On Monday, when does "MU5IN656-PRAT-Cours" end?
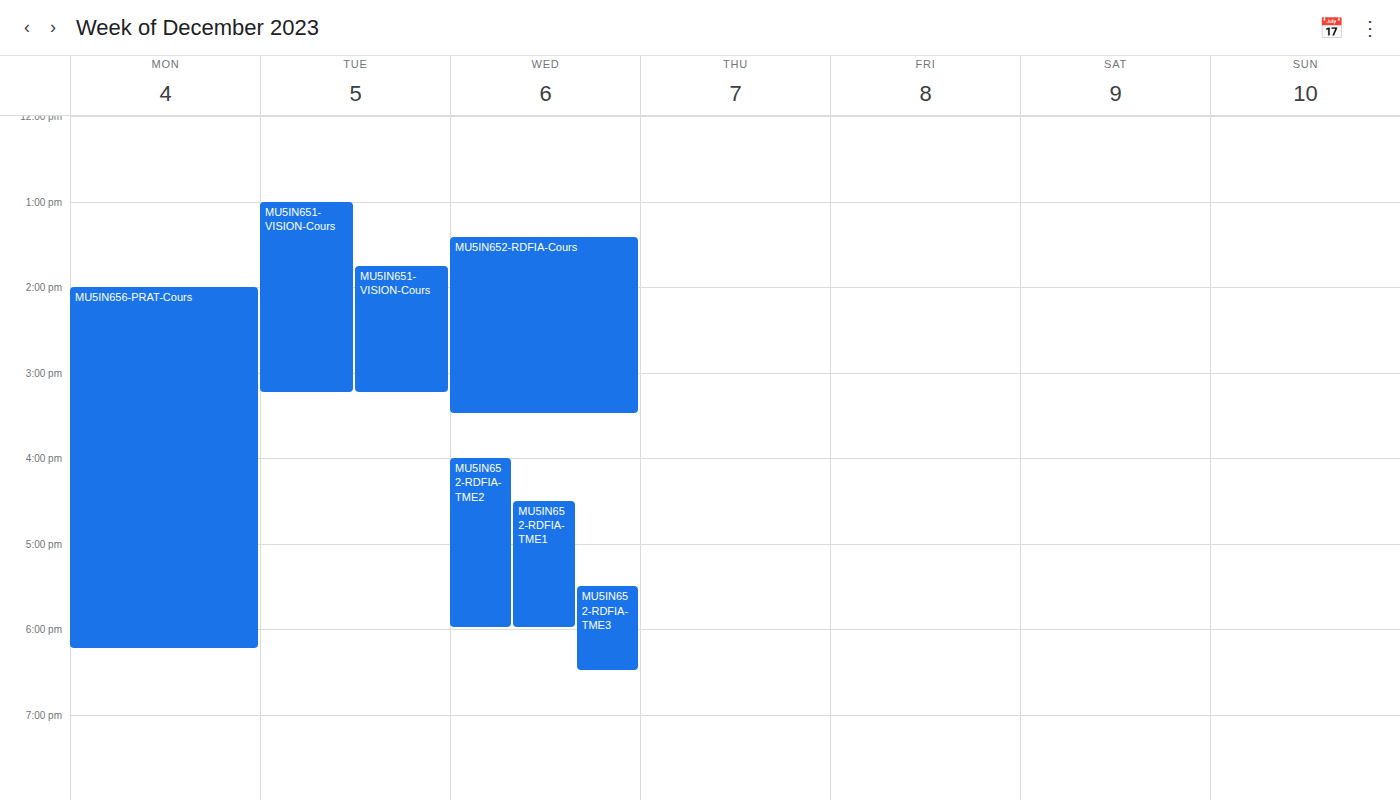
6:15 PM